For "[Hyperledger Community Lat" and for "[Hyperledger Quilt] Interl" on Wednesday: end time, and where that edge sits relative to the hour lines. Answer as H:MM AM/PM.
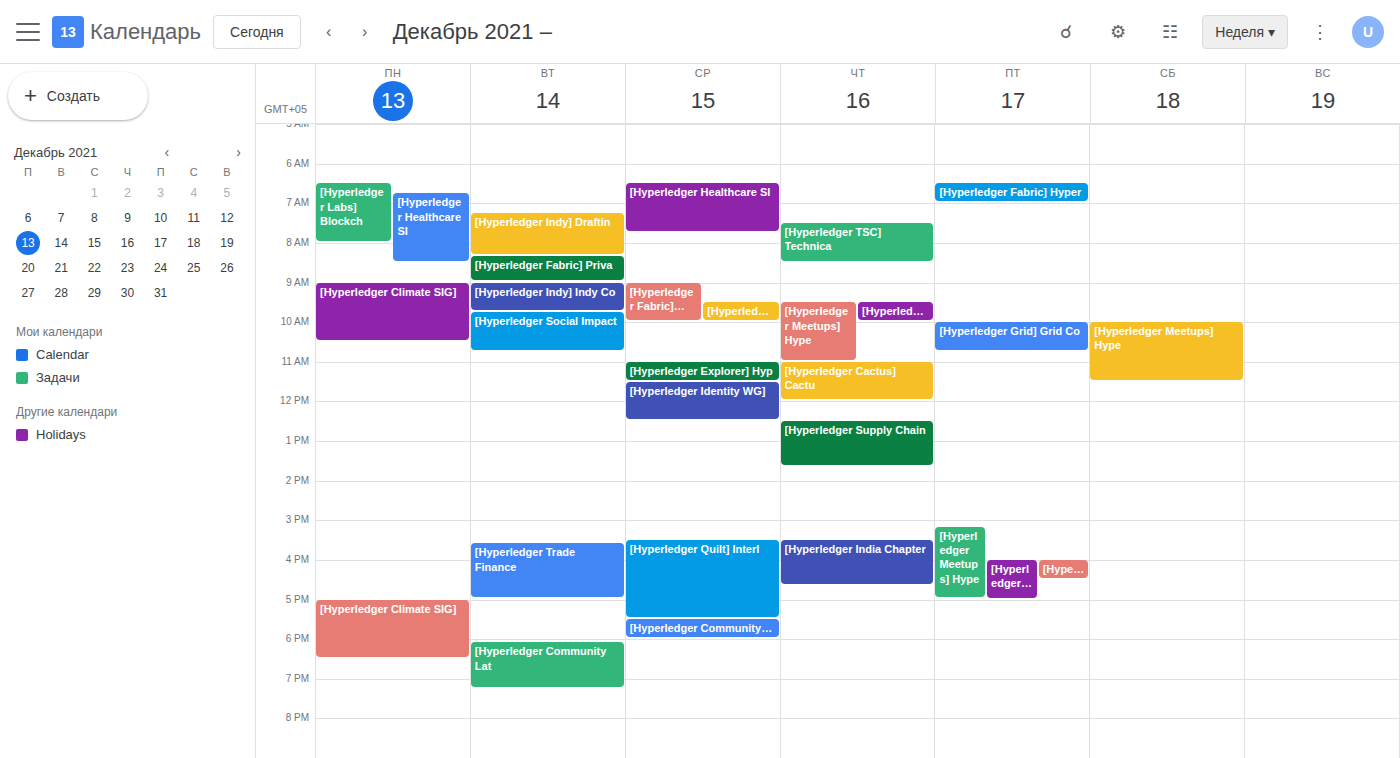
"[Hyperledger Community Lat": 6:00 PM, exactly on the 6 PM line. "[Hyperledger Quilt] Interl": 5:30 PM, halfway between the 5 PM and 6 PM lines.